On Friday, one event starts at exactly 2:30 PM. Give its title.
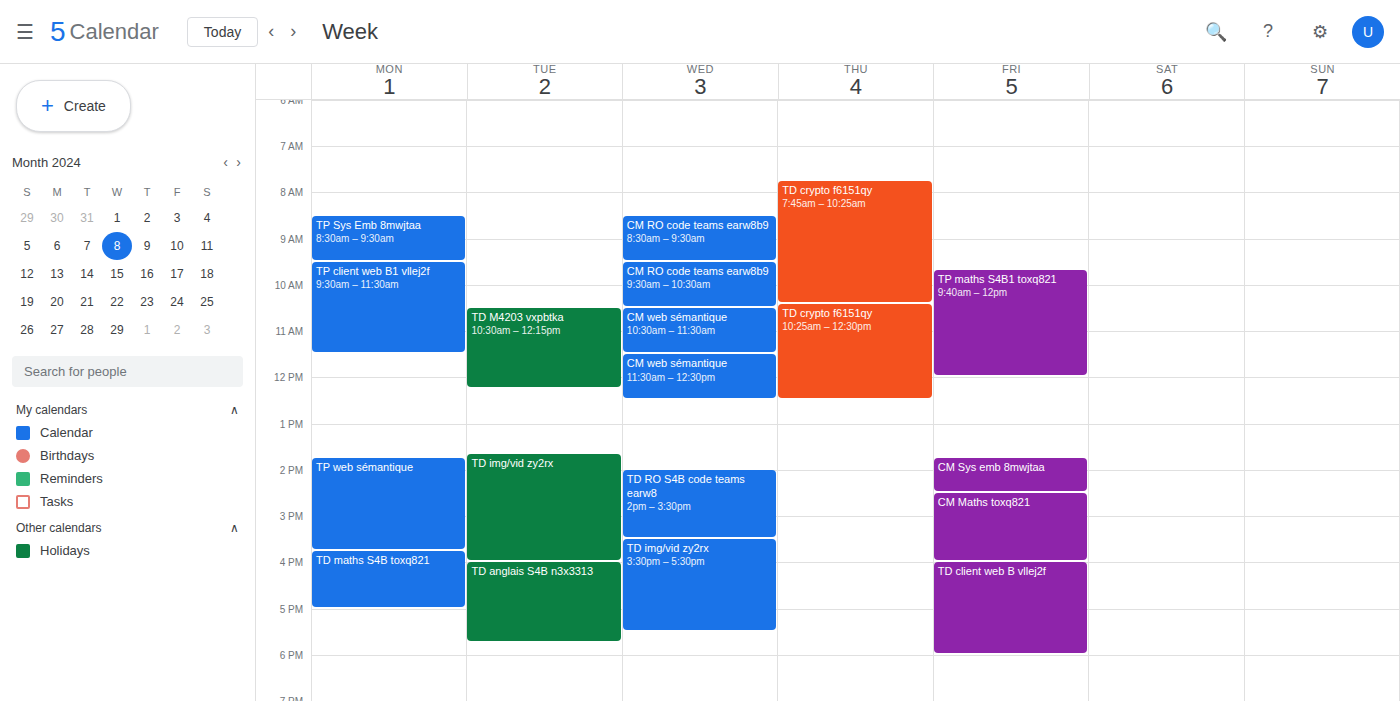
"CM Maths toxq821"